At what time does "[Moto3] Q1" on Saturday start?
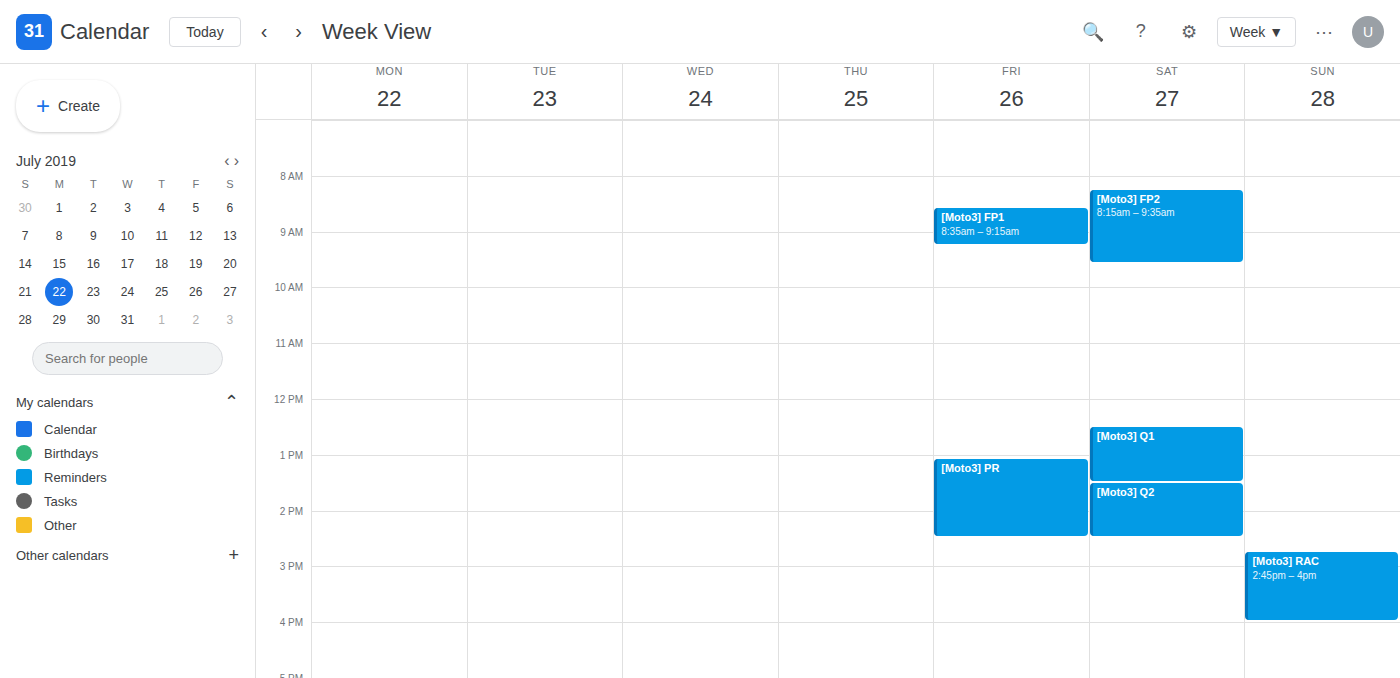
12:30 PM